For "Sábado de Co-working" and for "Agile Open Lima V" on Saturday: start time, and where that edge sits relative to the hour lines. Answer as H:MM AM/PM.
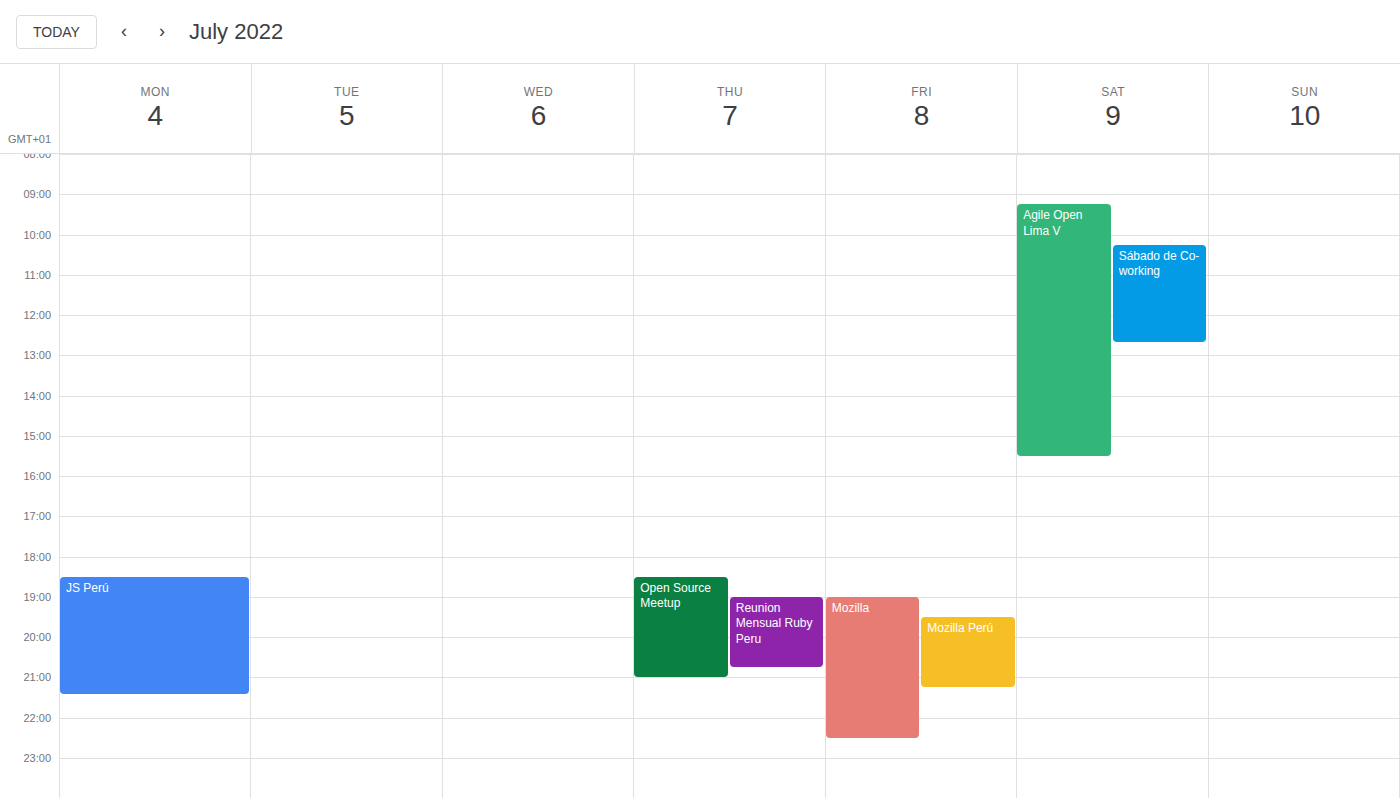
"Sábado de Co-working": 10:15 AM, neither: a quarter of the way from the 10 AM line to the 11 AM line. "Agile Open Lima V": 9:15 AM, neither: a quarter of the way from the 9 AM line to the 10 AM line.